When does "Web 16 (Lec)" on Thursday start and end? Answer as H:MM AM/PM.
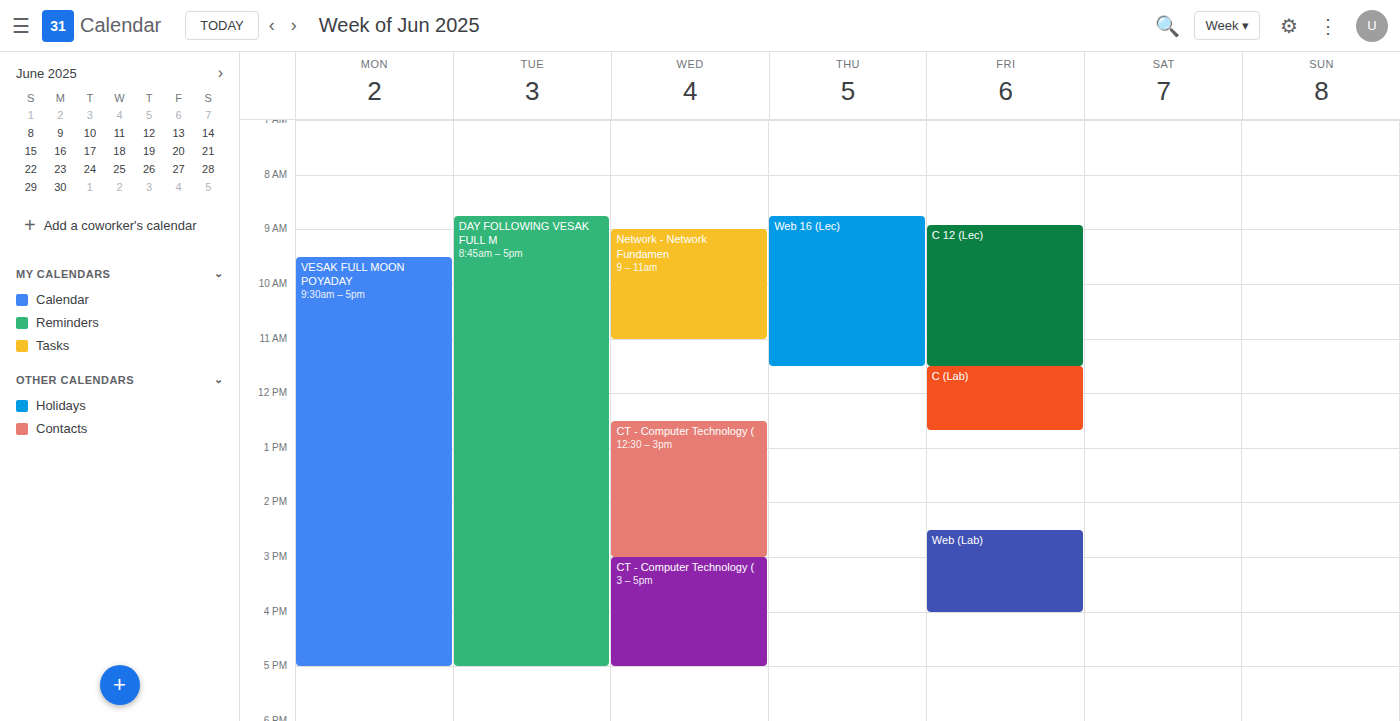
8:45 AM to 11:30 AM